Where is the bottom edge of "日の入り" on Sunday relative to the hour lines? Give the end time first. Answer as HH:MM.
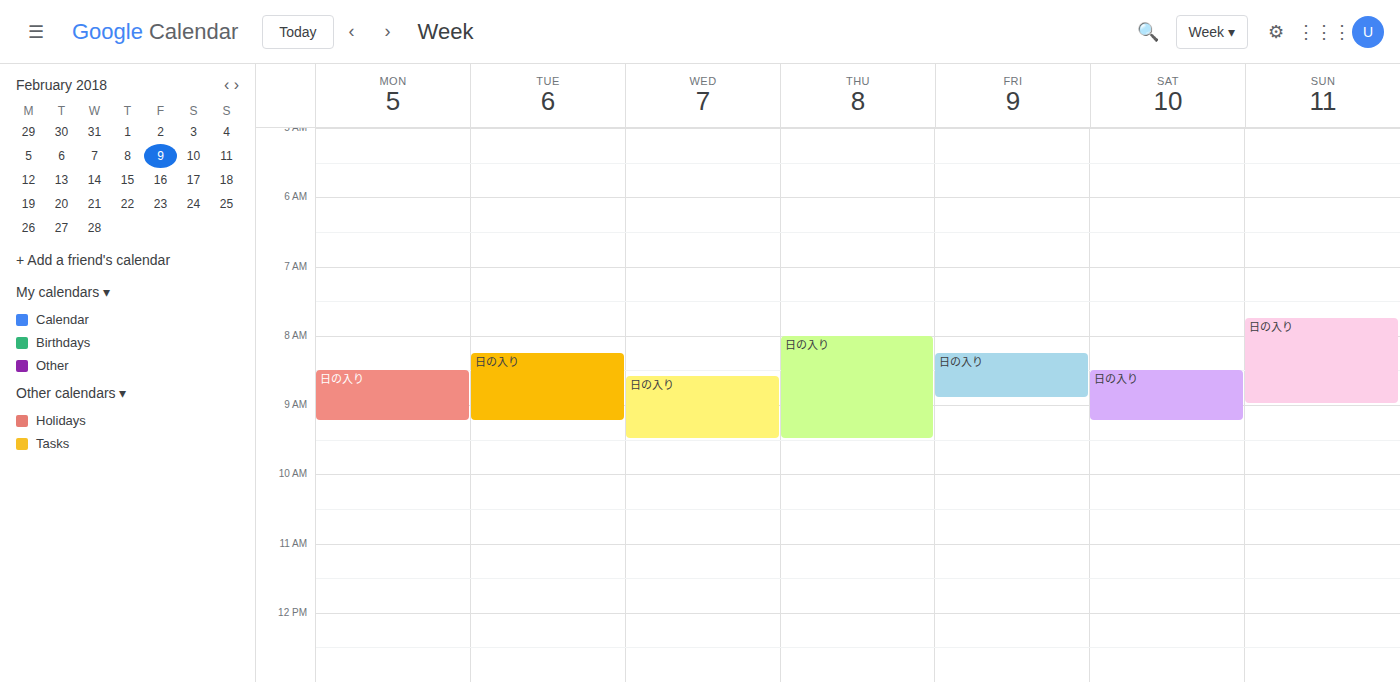
09:00 -- exactly on the 09:00 line.